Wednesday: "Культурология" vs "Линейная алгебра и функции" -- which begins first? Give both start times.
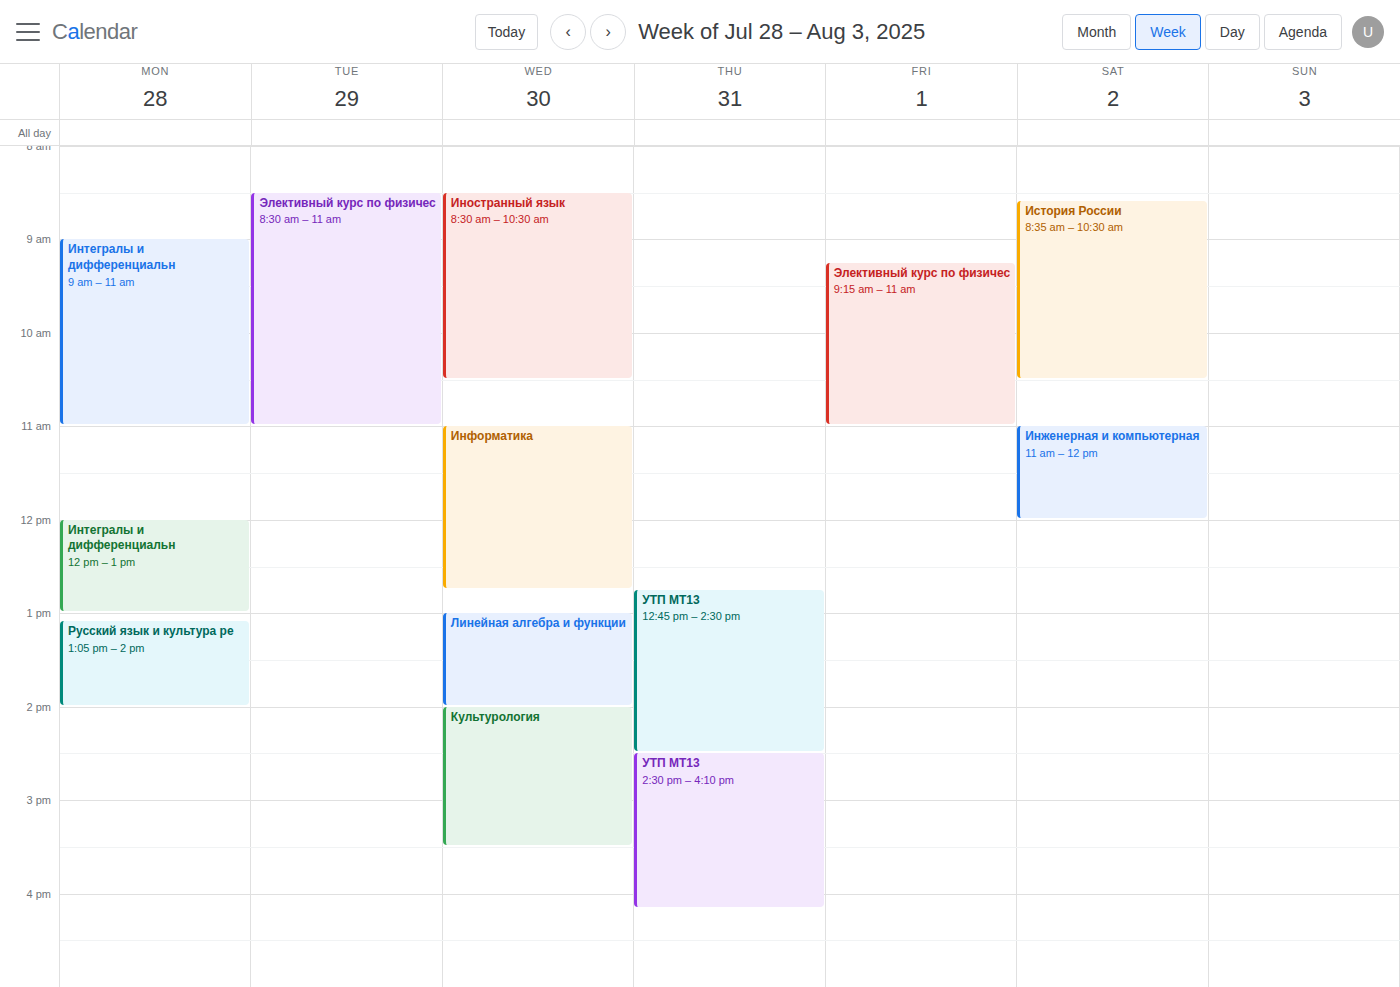
"Линейная алгебра и функции" 1:00 PM; "Культурология" 2:00 PM.